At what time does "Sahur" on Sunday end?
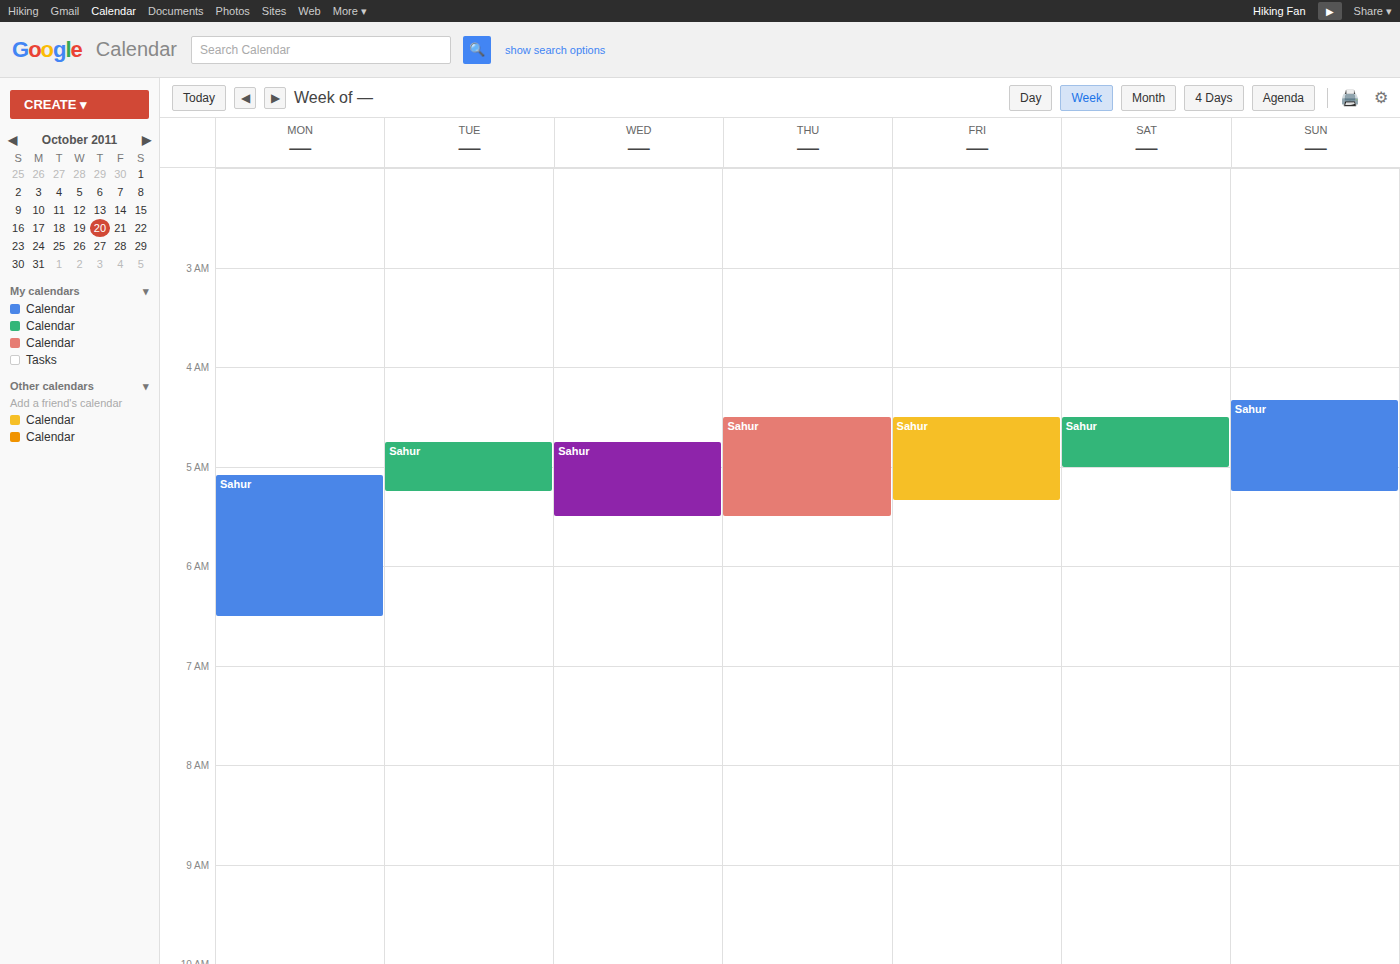
5:15 AM